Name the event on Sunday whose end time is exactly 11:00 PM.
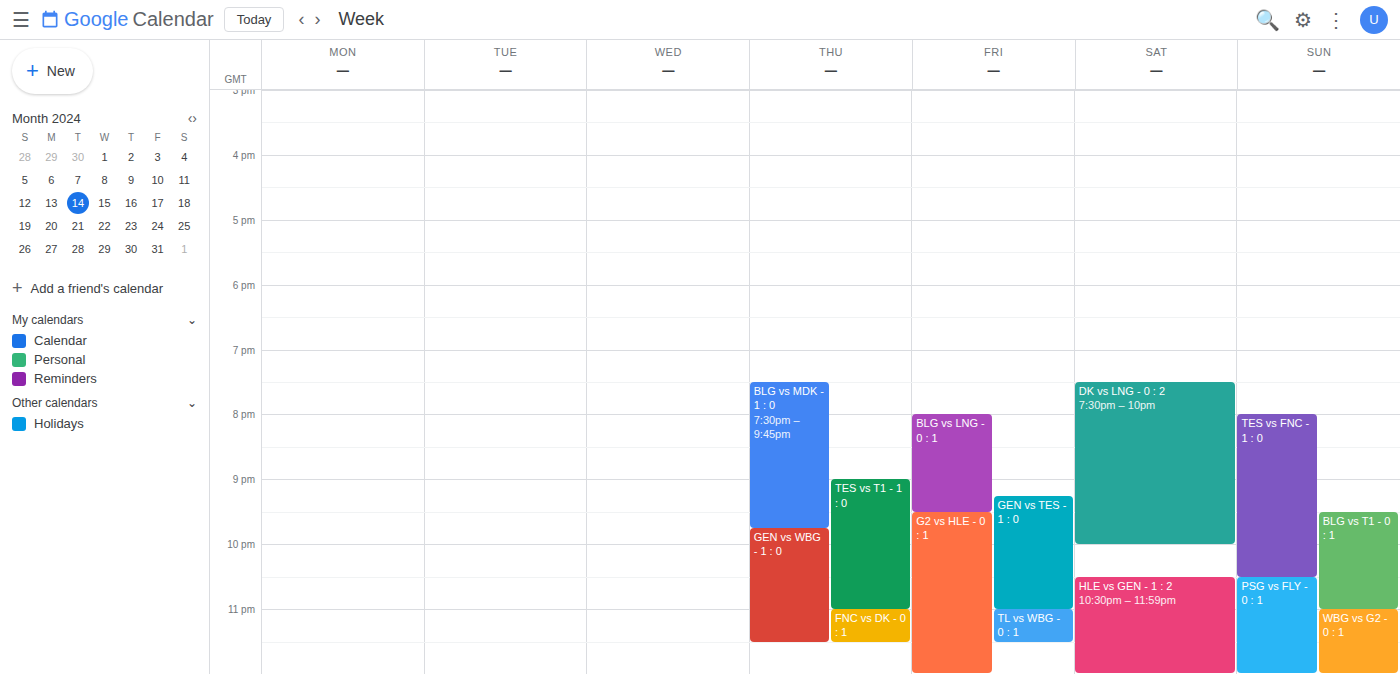
"BLG vs T1 - 0 : 1"